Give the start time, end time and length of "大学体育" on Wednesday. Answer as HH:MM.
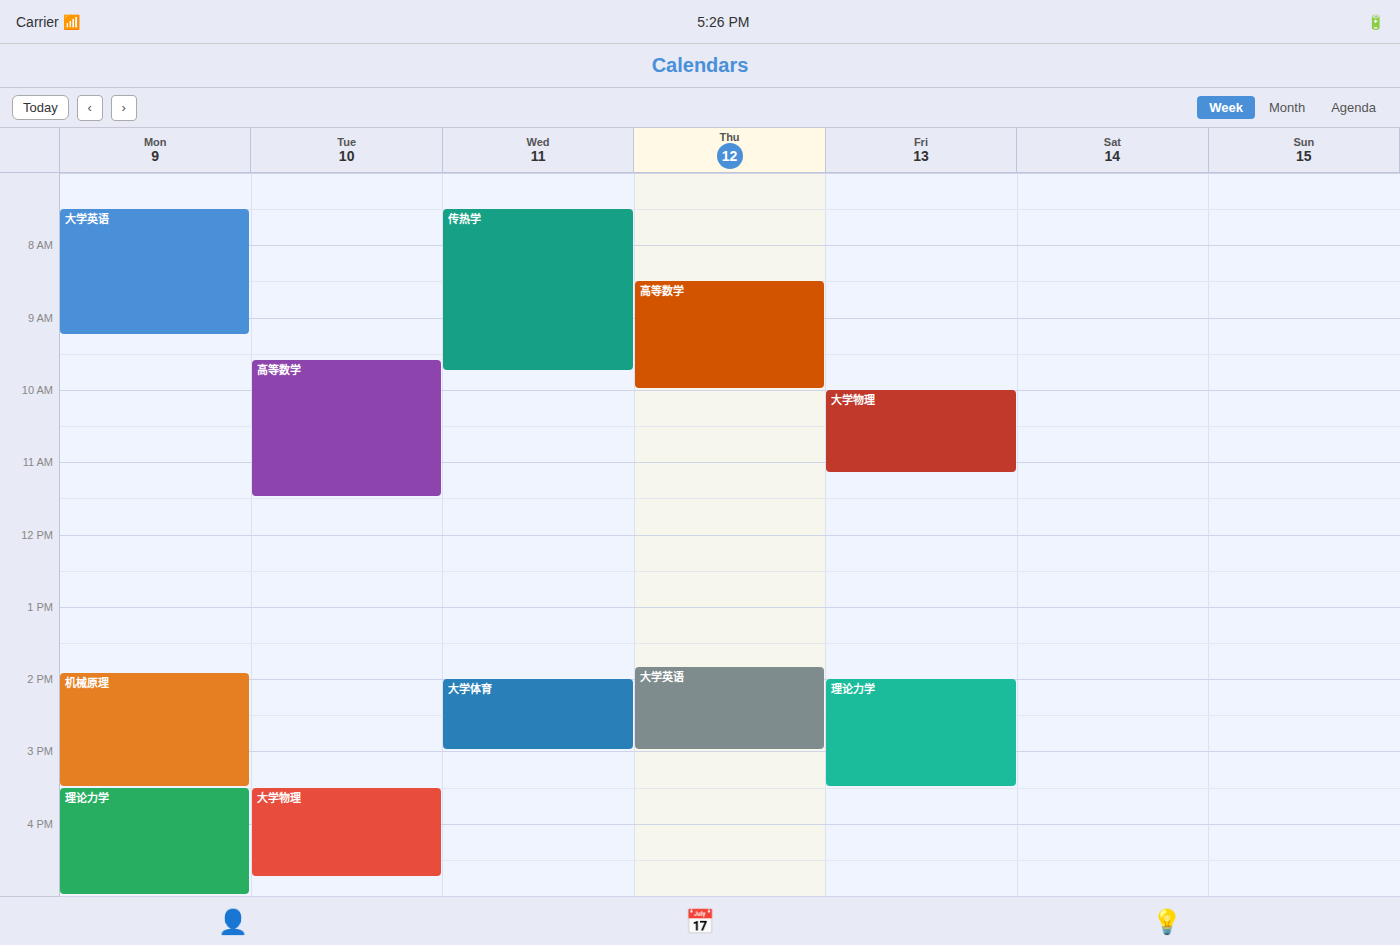
14:00 to 15:00, 1 hour